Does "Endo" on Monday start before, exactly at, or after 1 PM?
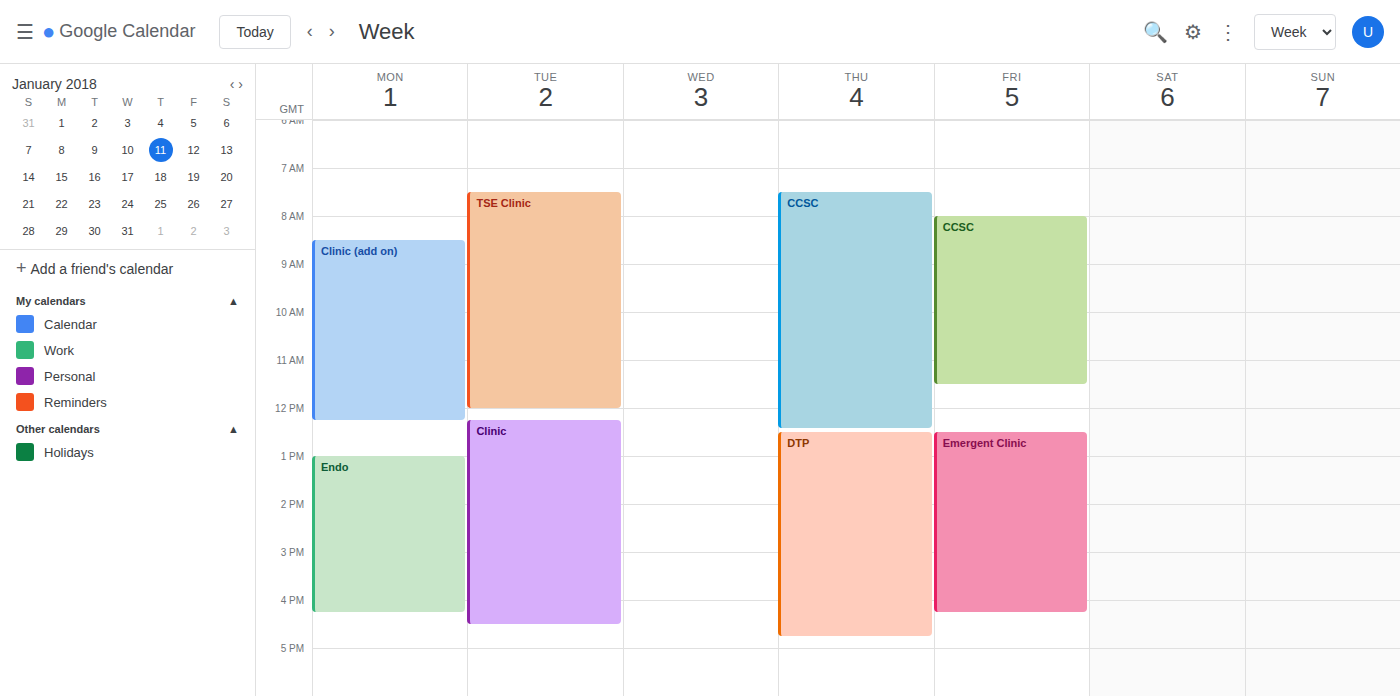
1:00 PM -- exactly at 1 PM, on the 1 PM line.